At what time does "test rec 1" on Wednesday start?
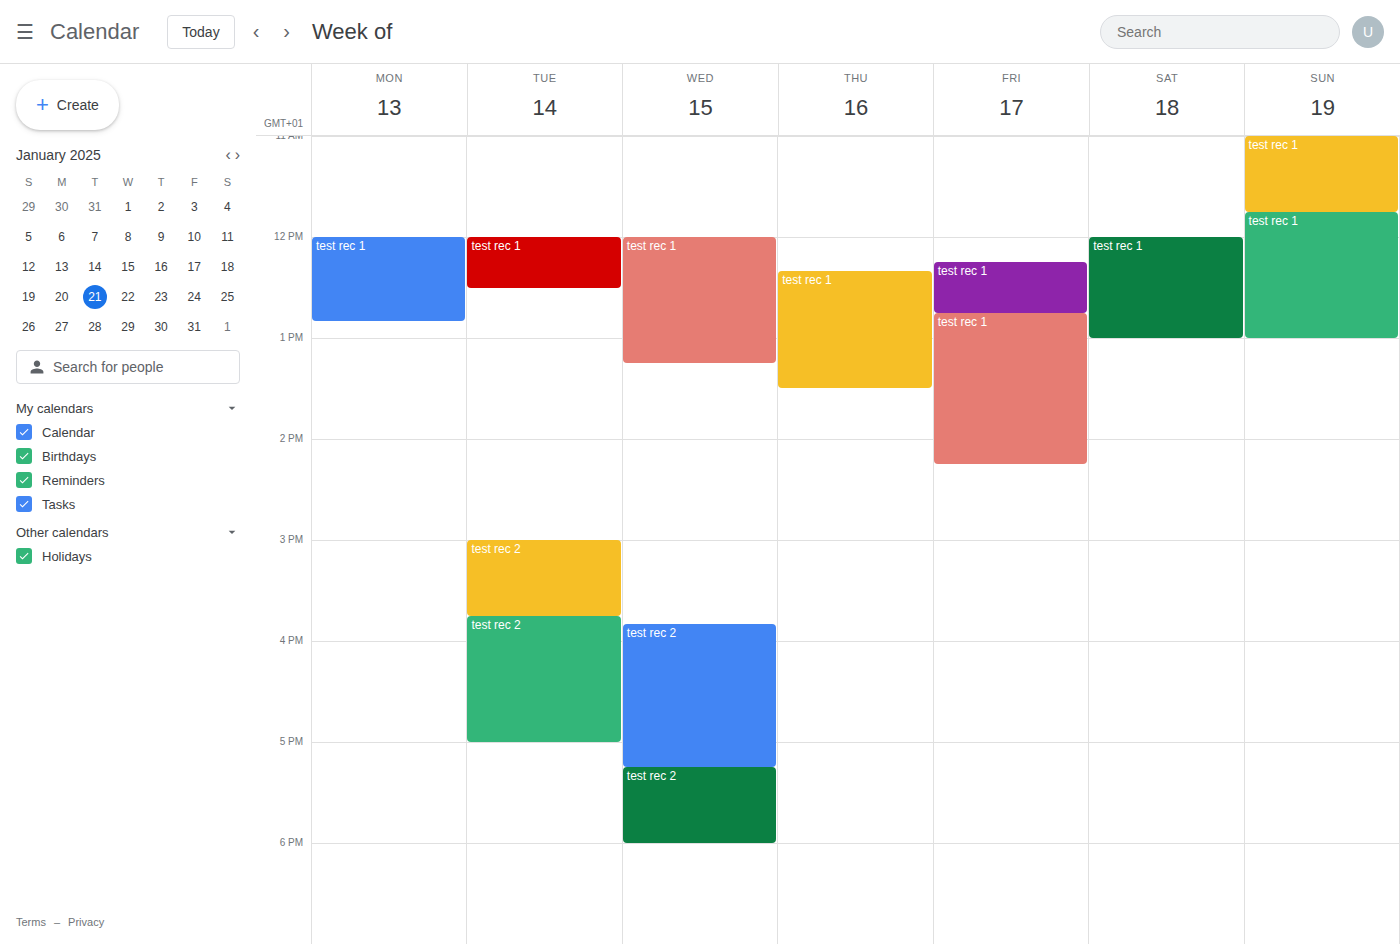
12:00 PM